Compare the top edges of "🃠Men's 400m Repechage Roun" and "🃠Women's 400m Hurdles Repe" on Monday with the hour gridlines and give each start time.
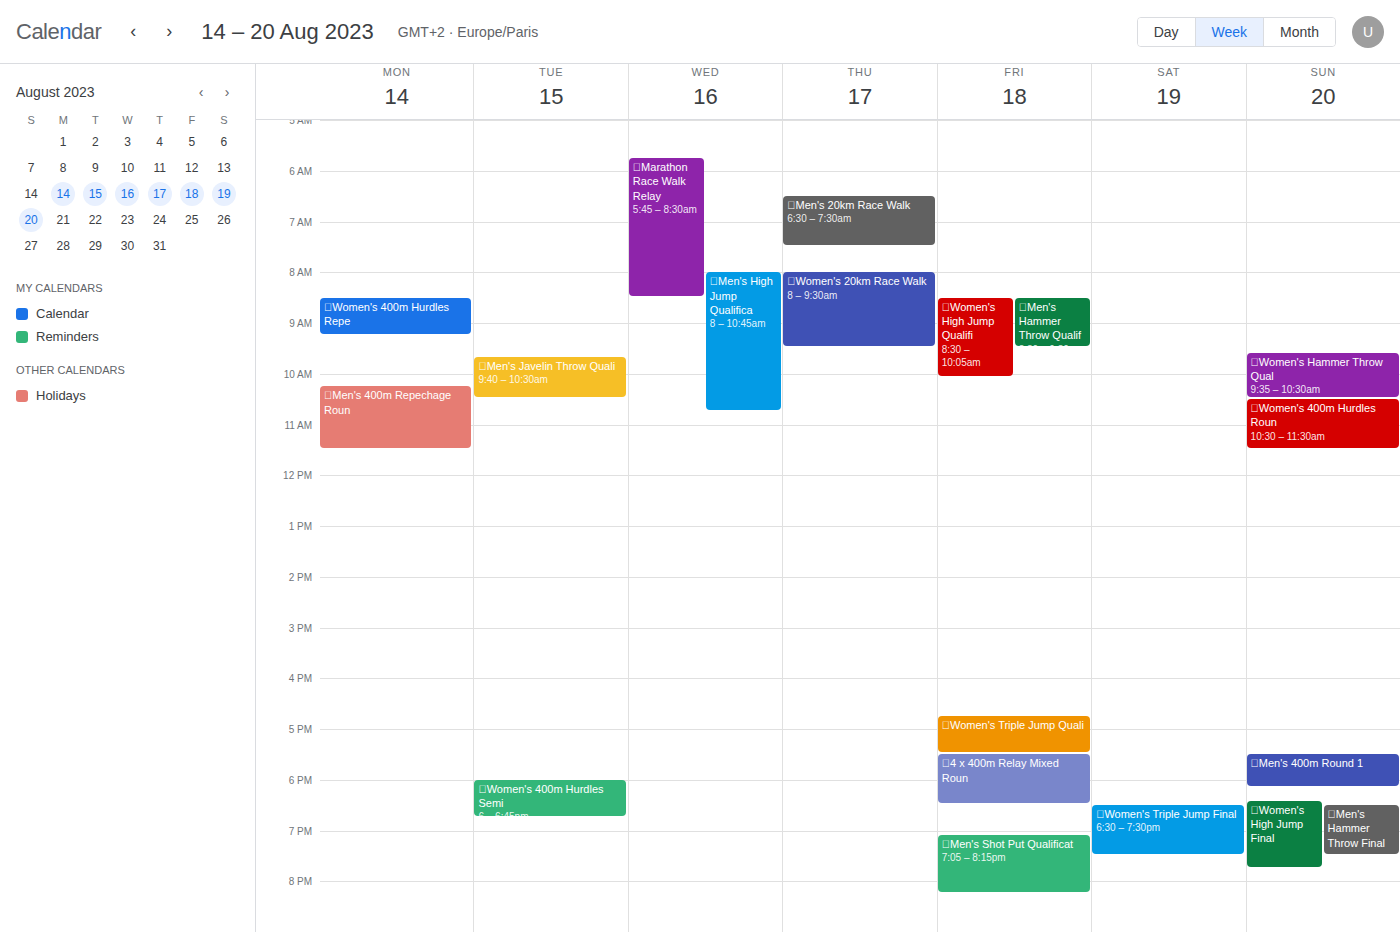
"🃠Men's 400m Repechage Roun": 10:15, neither: a quarter of the way from the 10:00 line to the 11:00 line. "🃠Women's 400m Hurdles Repe": 08:30, halfway between the 08:00 and 09:00 lines.